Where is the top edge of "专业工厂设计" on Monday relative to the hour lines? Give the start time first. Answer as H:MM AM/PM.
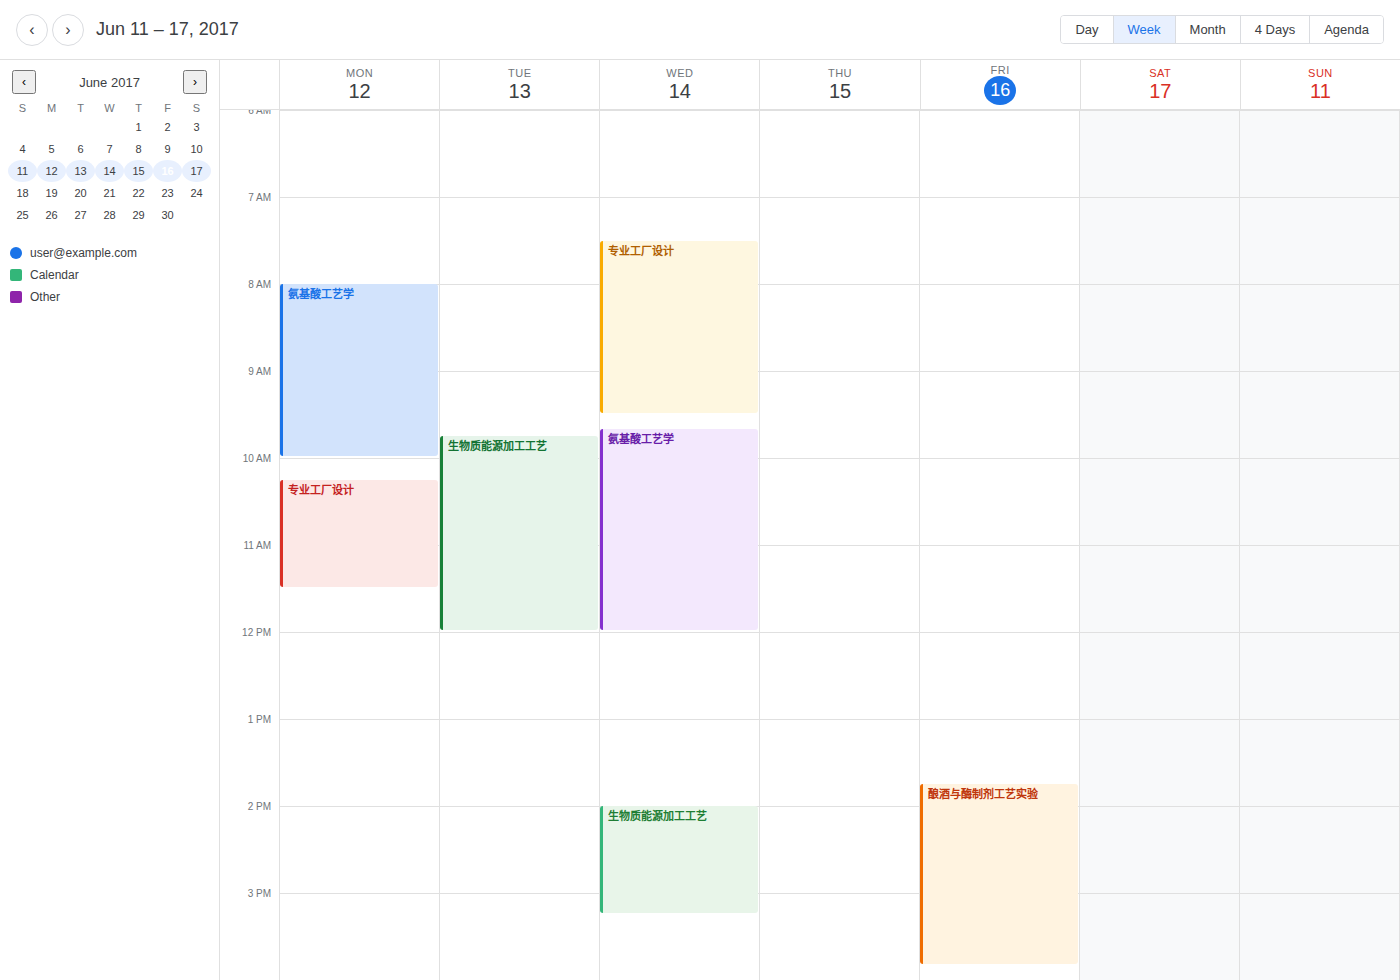
10:15 AM -- neither: a quarter of the way from the 10 AM line to the 11 AM line.